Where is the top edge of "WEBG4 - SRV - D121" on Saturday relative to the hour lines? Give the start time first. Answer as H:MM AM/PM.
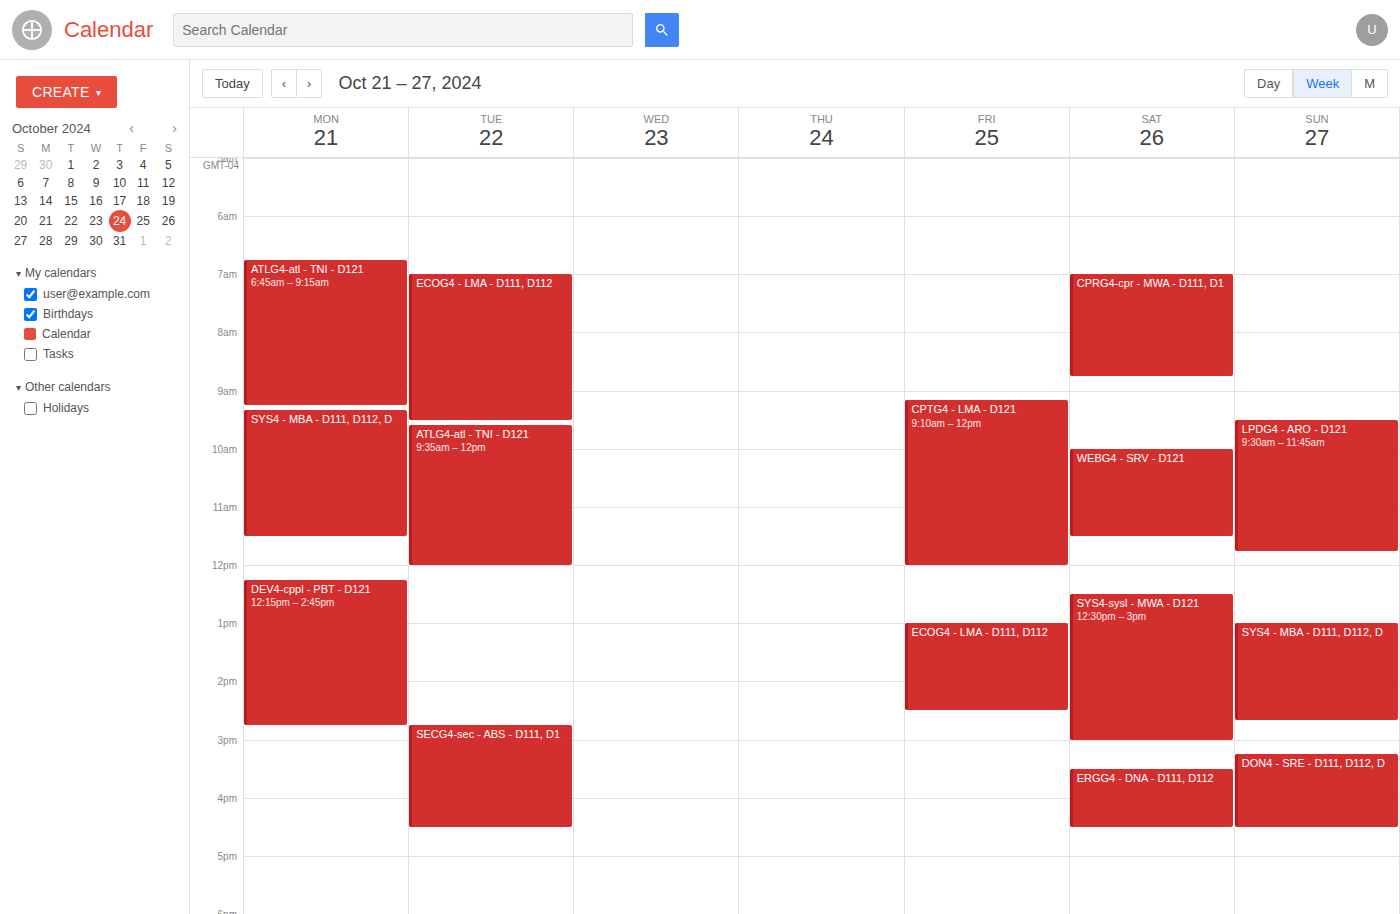
10:00 AM -- exactly on the 10 AM line.